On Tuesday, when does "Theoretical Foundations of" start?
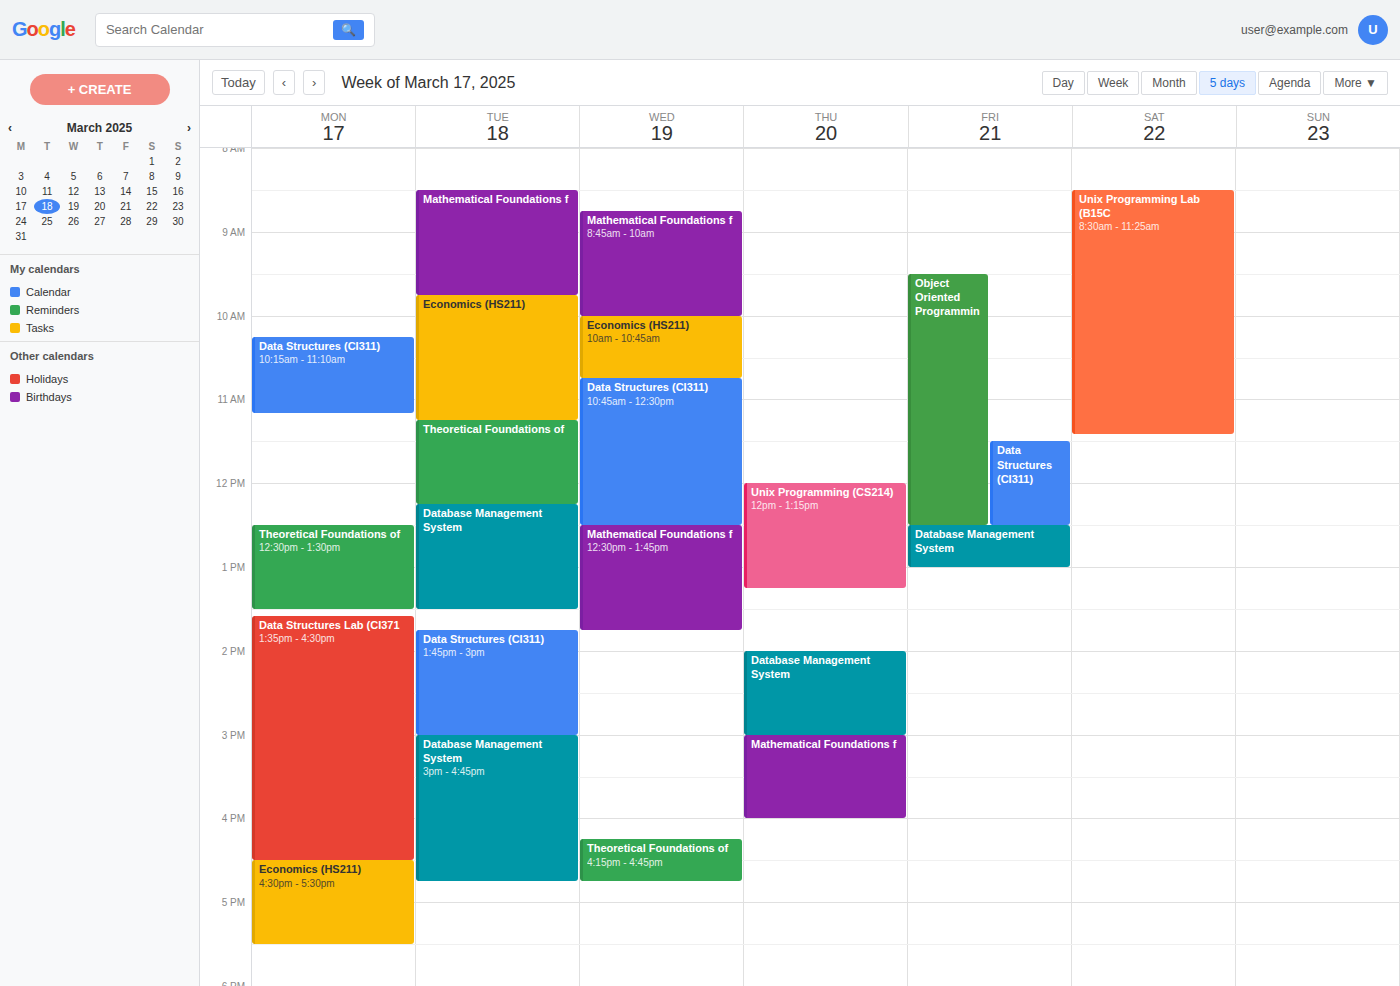
11:15 AM